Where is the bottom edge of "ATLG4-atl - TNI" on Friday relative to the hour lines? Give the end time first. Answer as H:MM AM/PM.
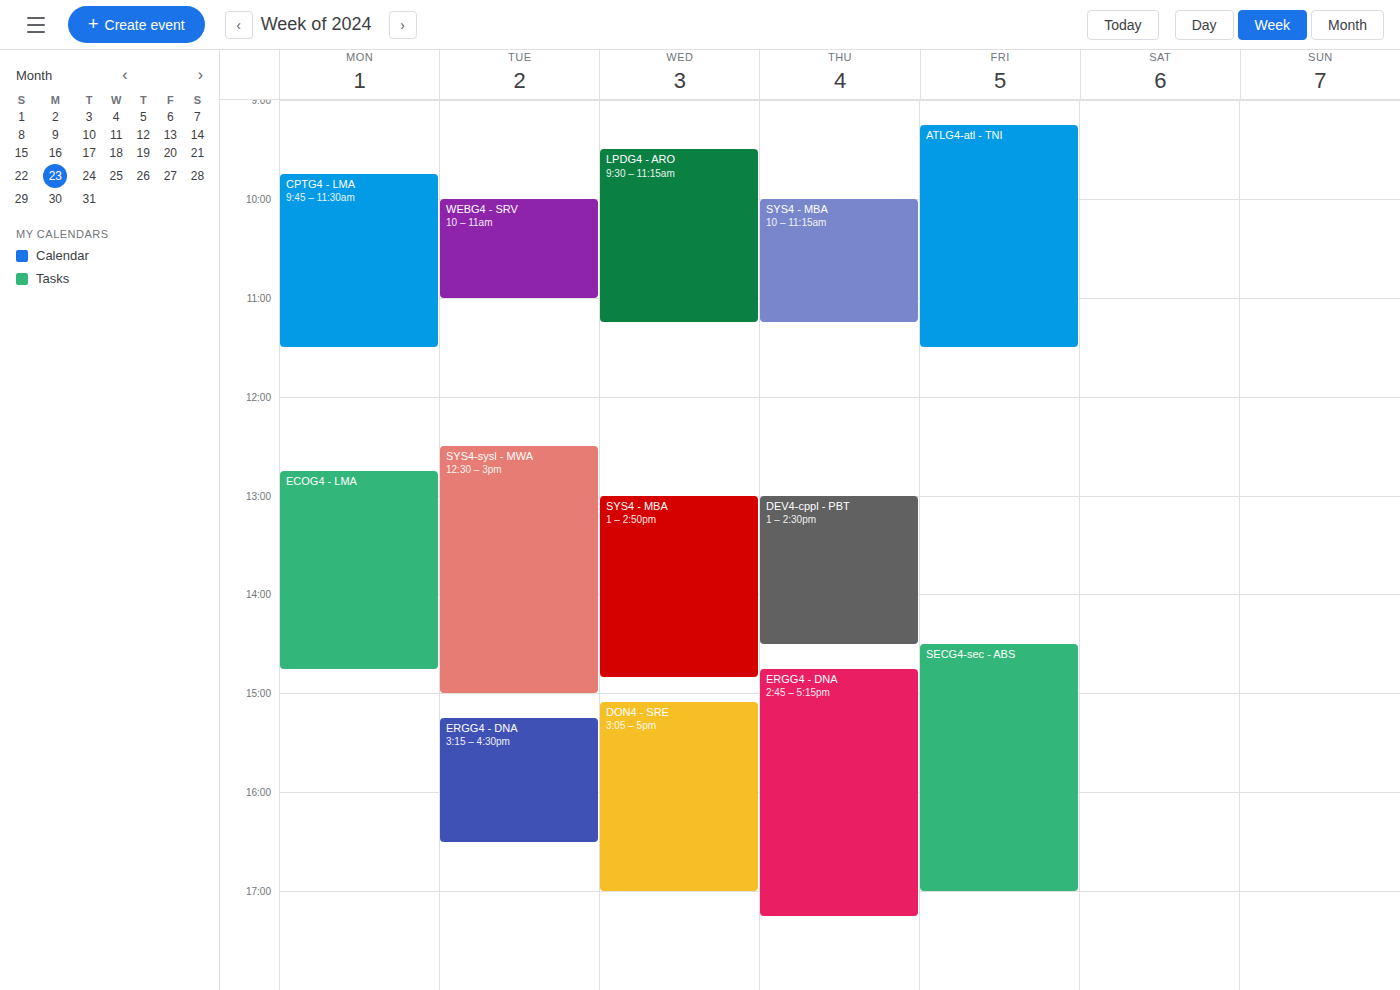
11:30 AM -- halfway between the 11 AM and 12 PM lines.